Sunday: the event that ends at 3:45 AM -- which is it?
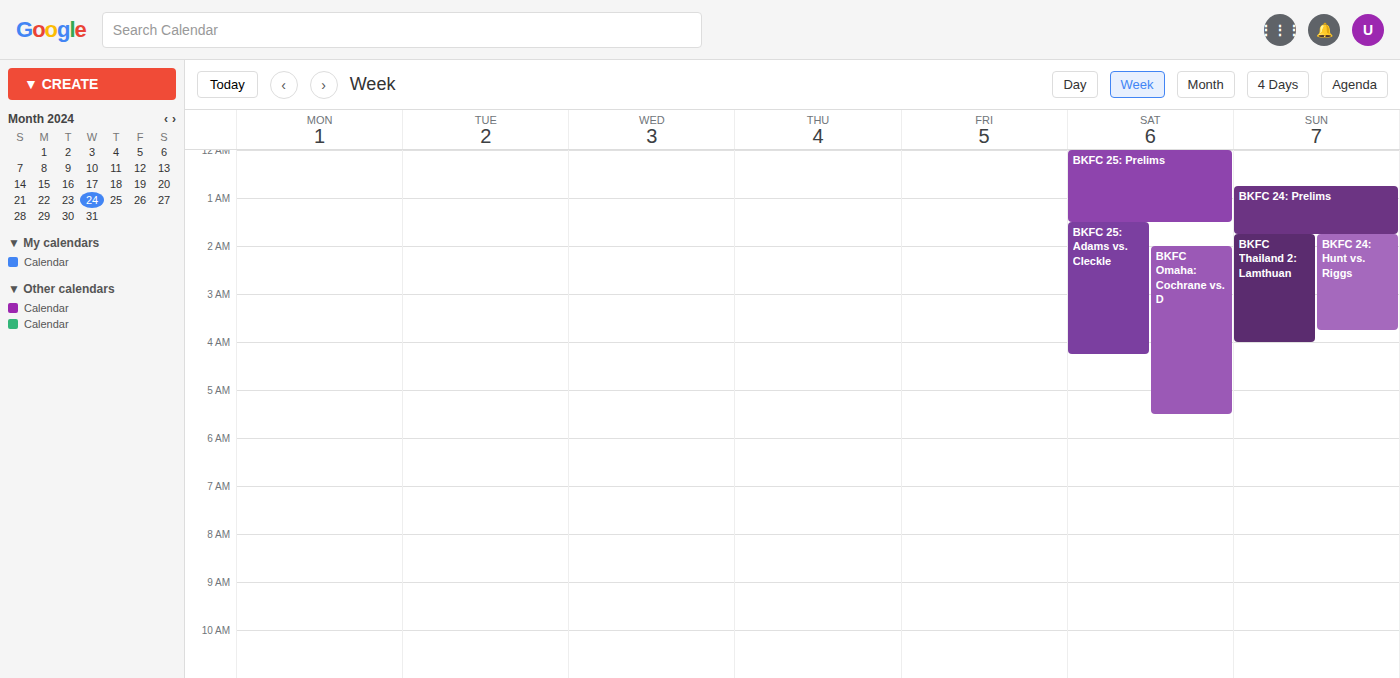
"BKFC 24: Hunt vs. Riggs"